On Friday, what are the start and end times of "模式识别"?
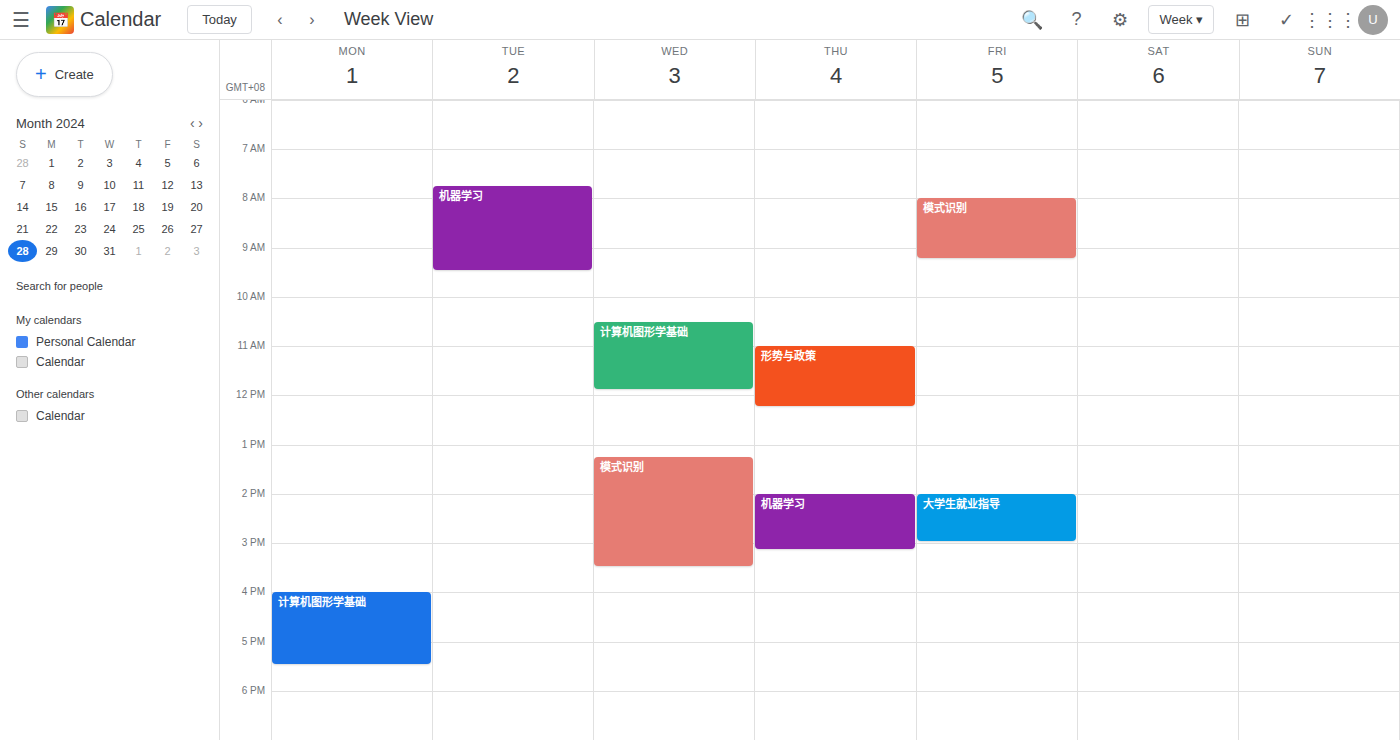
08:00 to 09:15